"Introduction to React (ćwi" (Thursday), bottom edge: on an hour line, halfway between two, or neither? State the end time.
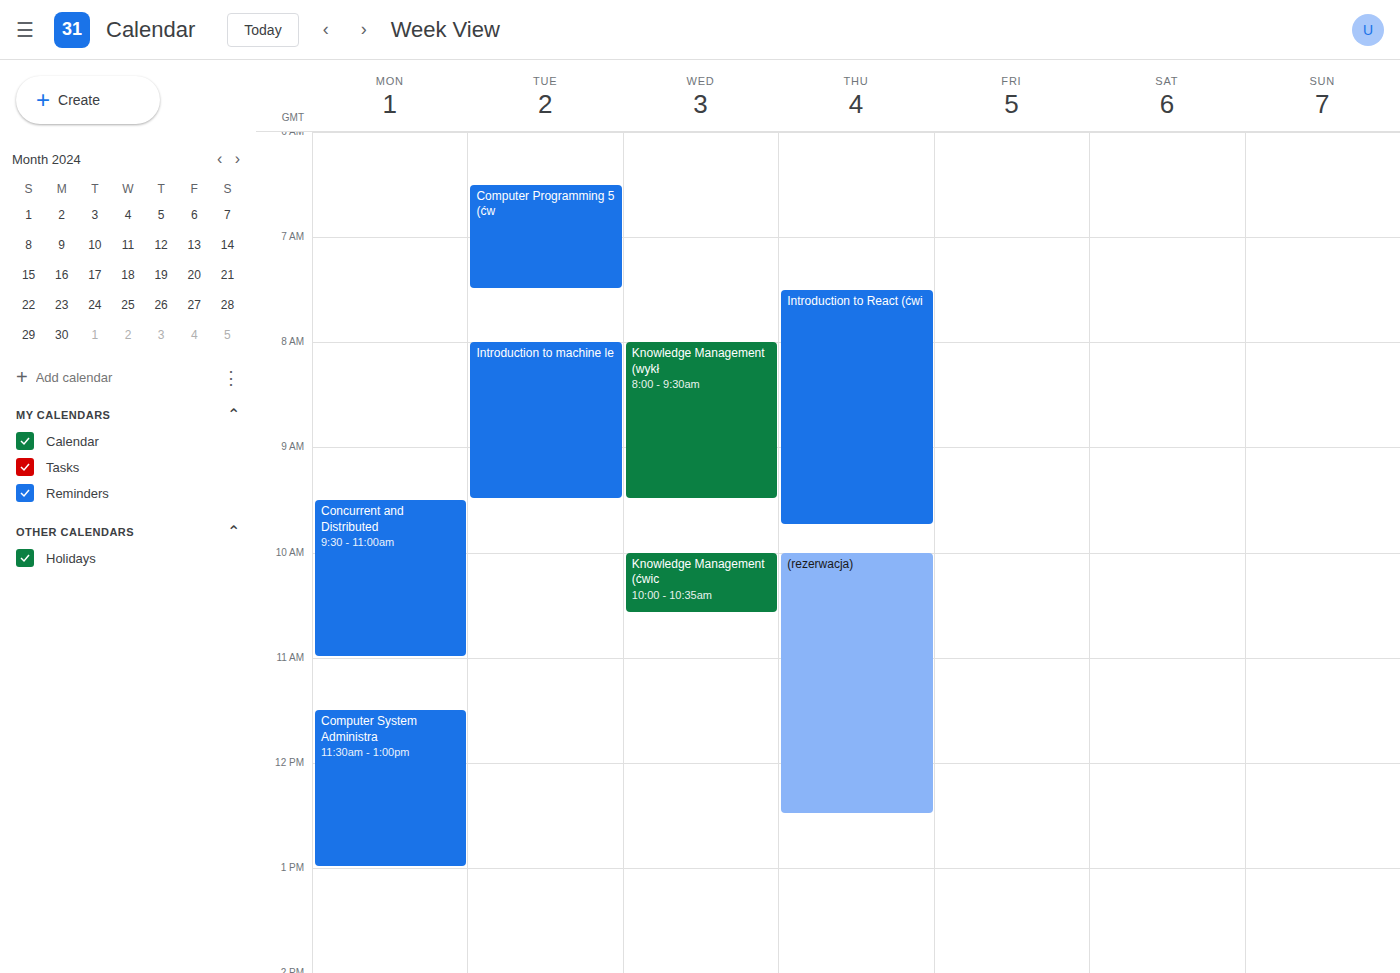
09:45 -- neither: three quarters of the way from the 09:00 line to the 10:00 line.